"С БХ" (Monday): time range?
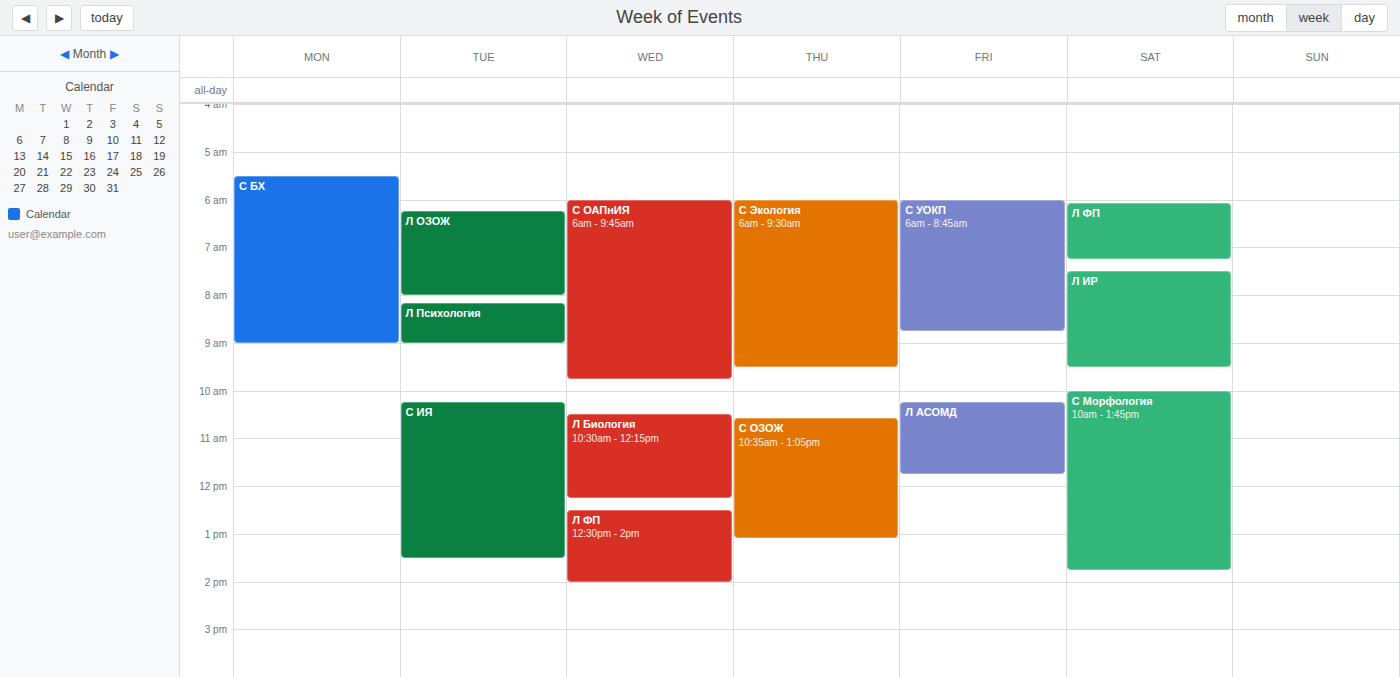
5:30 AM to 9:00 AM